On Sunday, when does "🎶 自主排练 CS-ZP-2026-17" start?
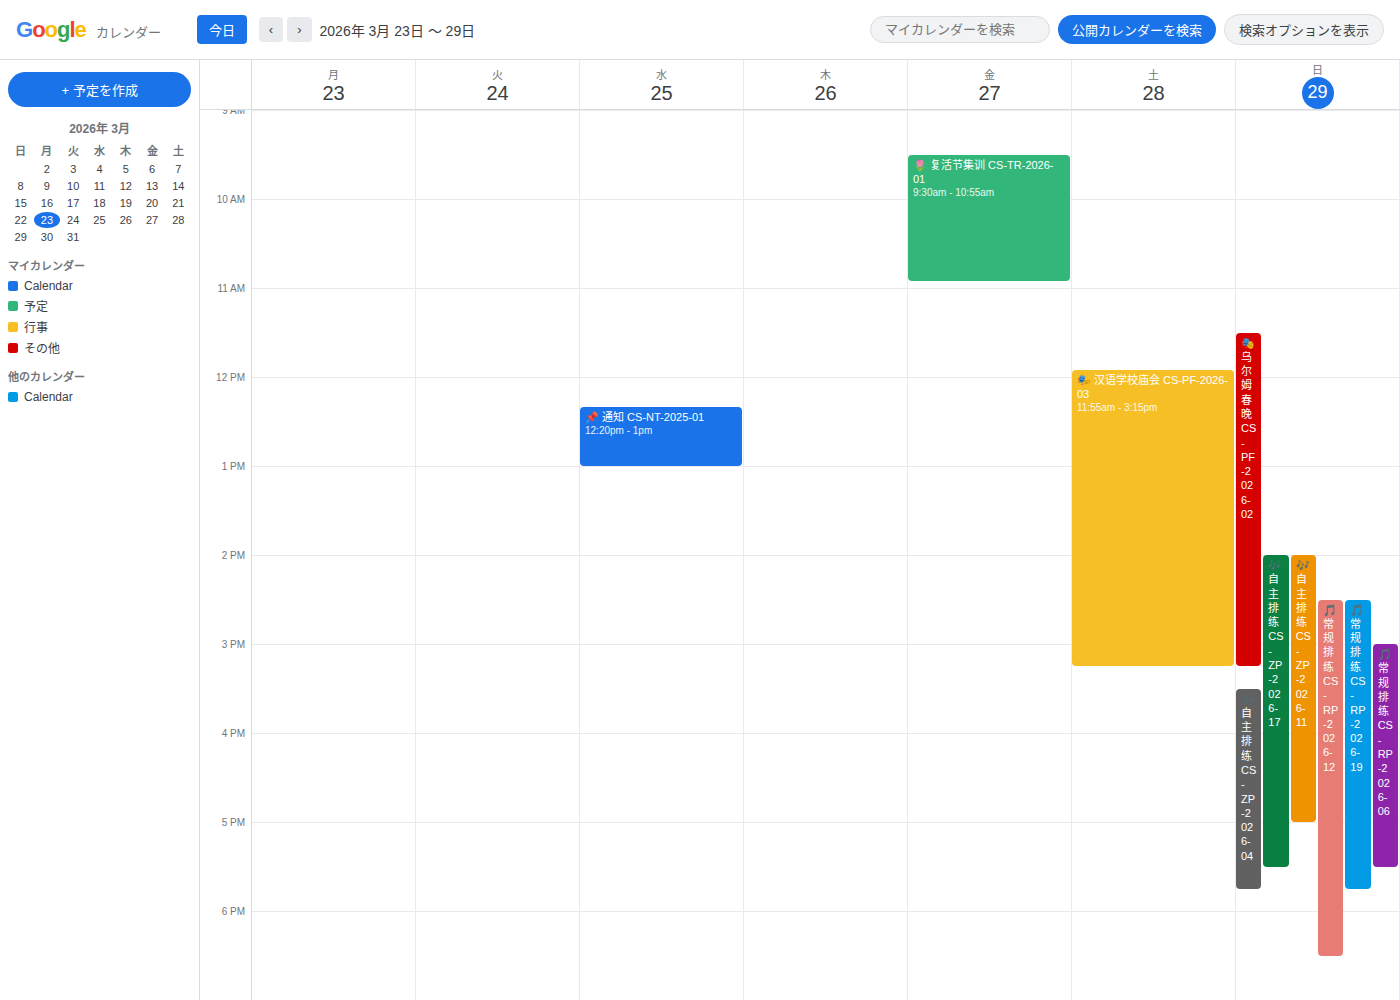
2:00 PM